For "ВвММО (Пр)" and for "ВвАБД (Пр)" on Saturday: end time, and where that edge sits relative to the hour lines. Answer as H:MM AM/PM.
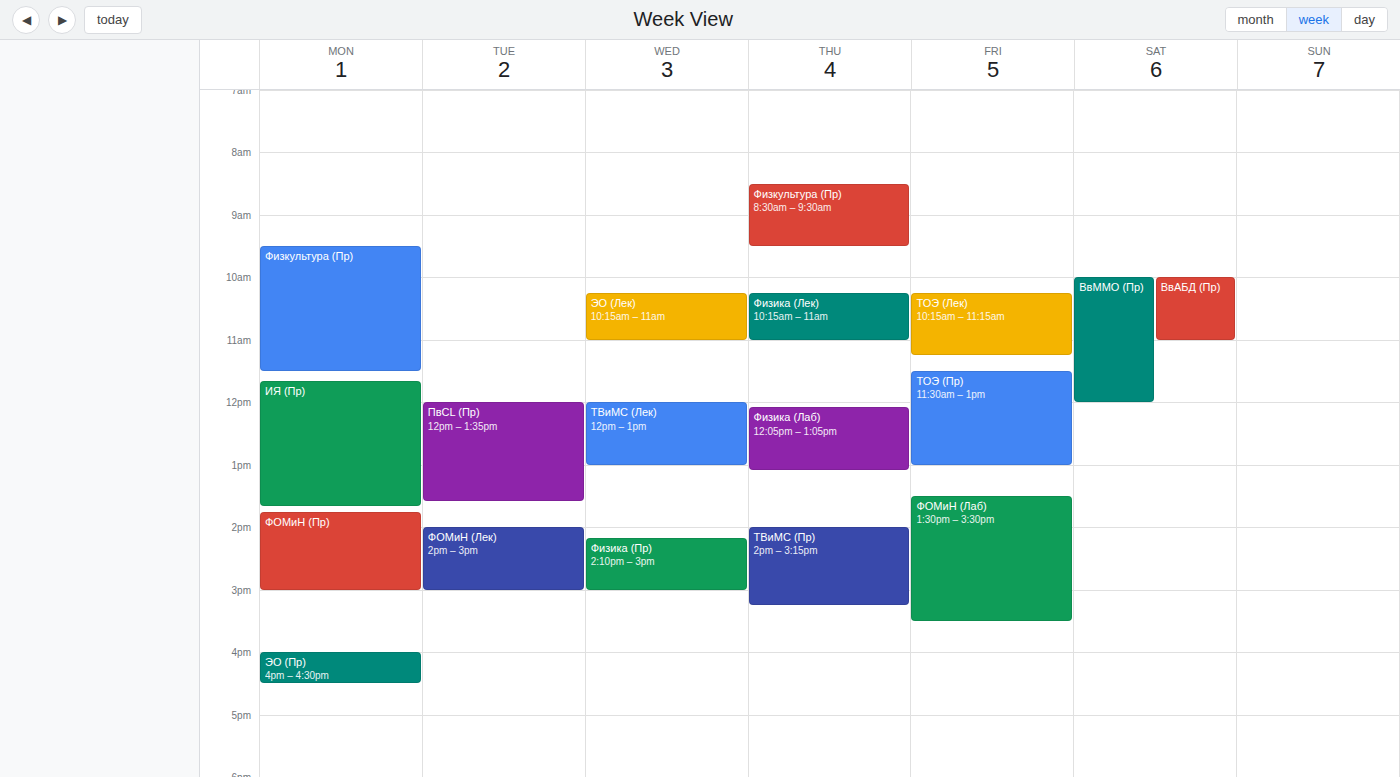
"ВвММО (Пр)": 12:00 PM, exactly on the 12 PM line. "ВвАБД (Пр)": 11:00 AM, exactly on the 11 AM line.